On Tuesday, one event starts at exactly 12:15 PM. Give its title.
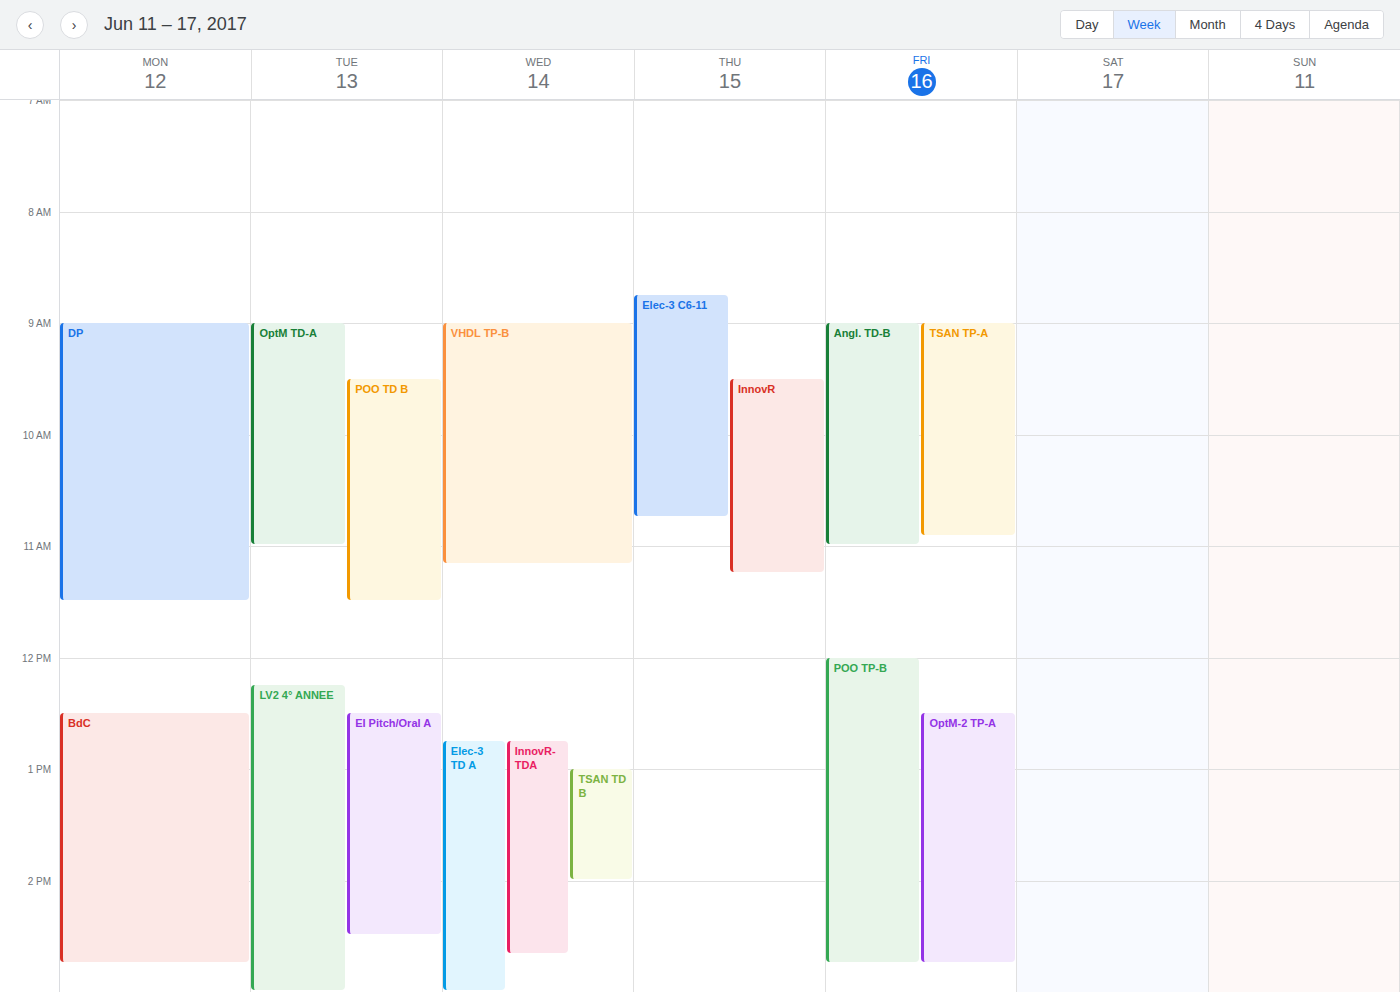
"LV2 4° ANNEE"